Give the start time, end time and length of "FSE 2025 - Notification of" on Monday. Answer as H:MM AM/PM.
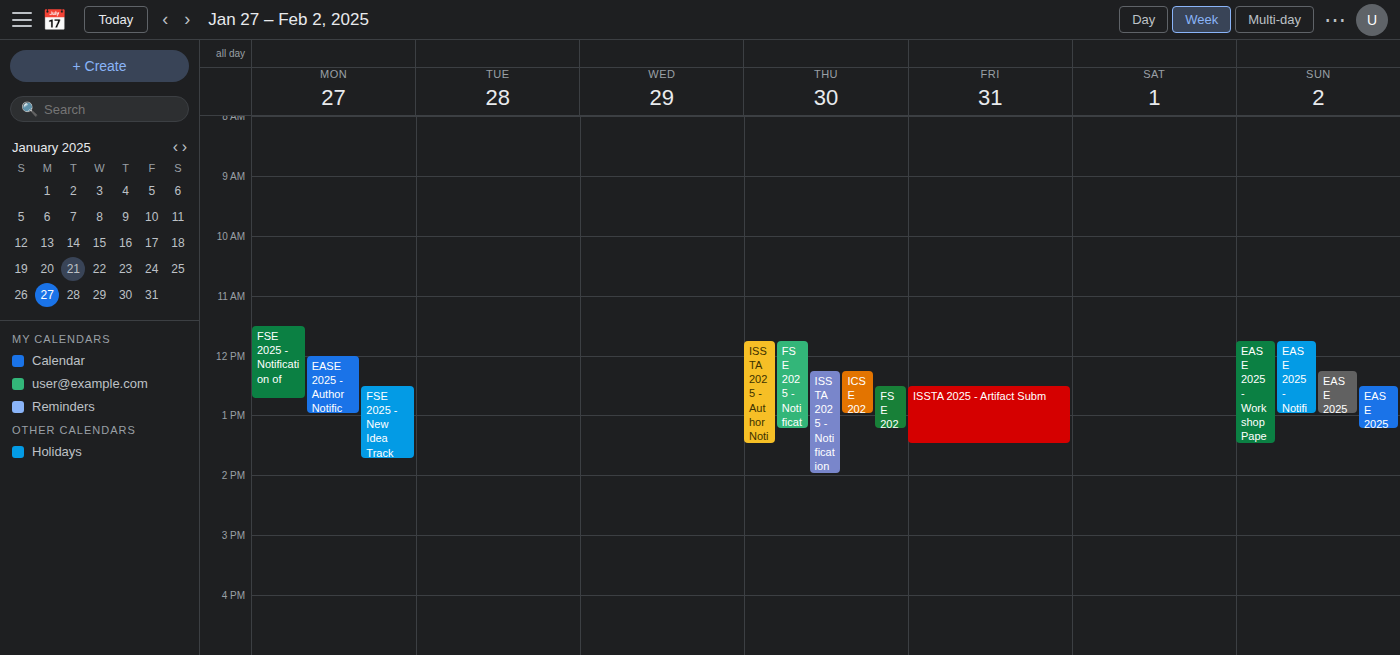
11:30 AM to 12:45 PM, 1 hour 15 minutes